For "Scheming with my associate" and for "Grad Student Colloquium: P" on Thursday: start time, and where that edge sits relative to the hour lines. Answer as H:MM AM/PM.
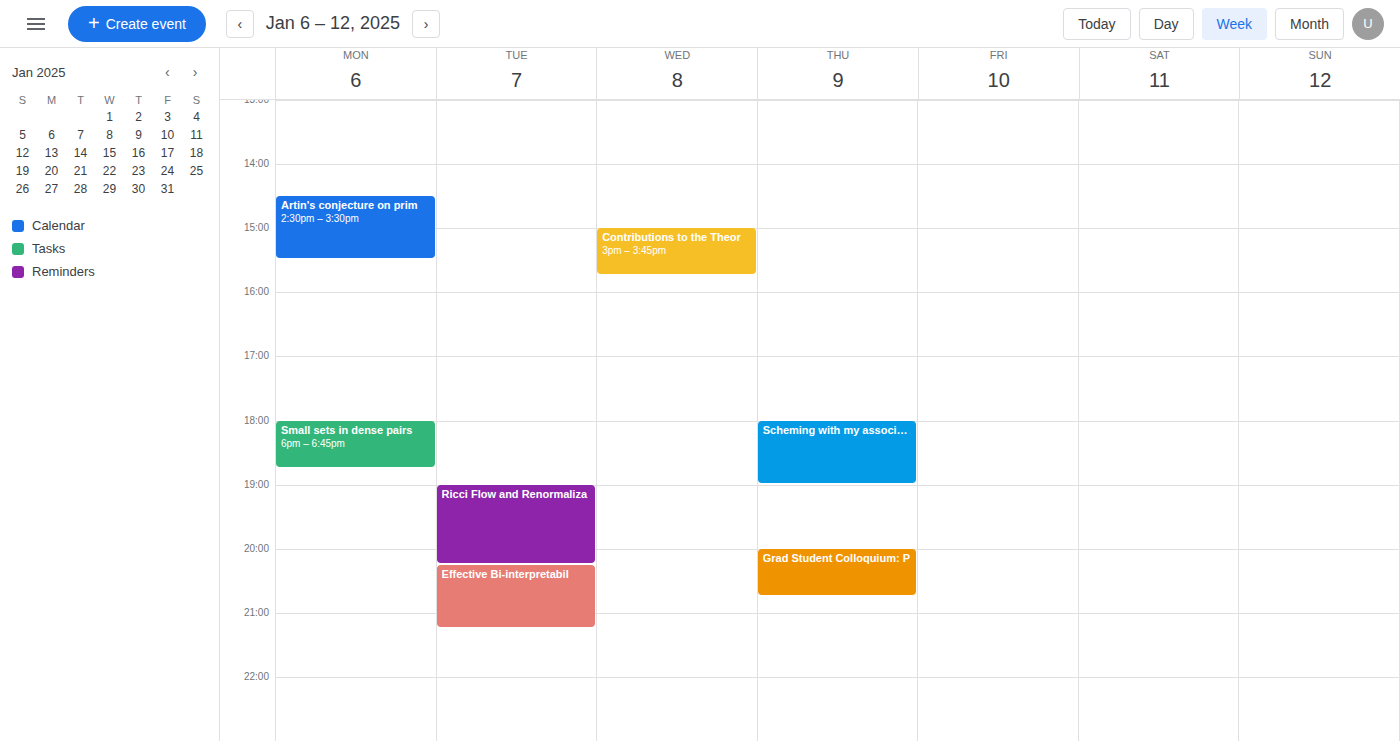
"Scheming with my associate": 6:00 PM, exactly on the 6 PM line. "Grad Student Colloquium: P": 8:00 PM, exactly on the 8 PM line.